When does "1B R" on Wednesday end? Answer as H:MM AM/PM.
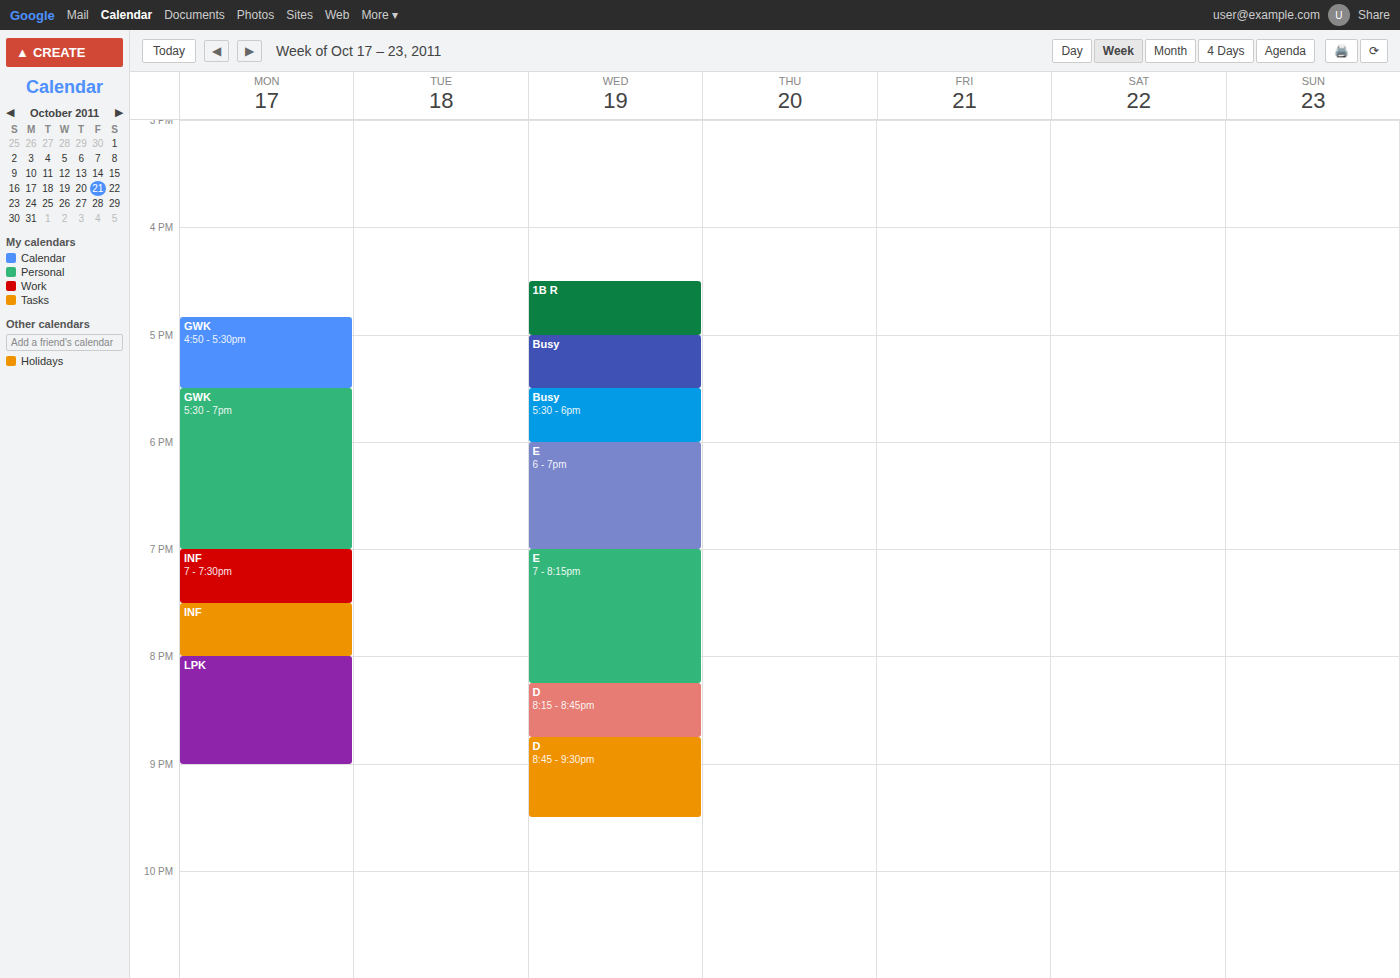
5:00 PM